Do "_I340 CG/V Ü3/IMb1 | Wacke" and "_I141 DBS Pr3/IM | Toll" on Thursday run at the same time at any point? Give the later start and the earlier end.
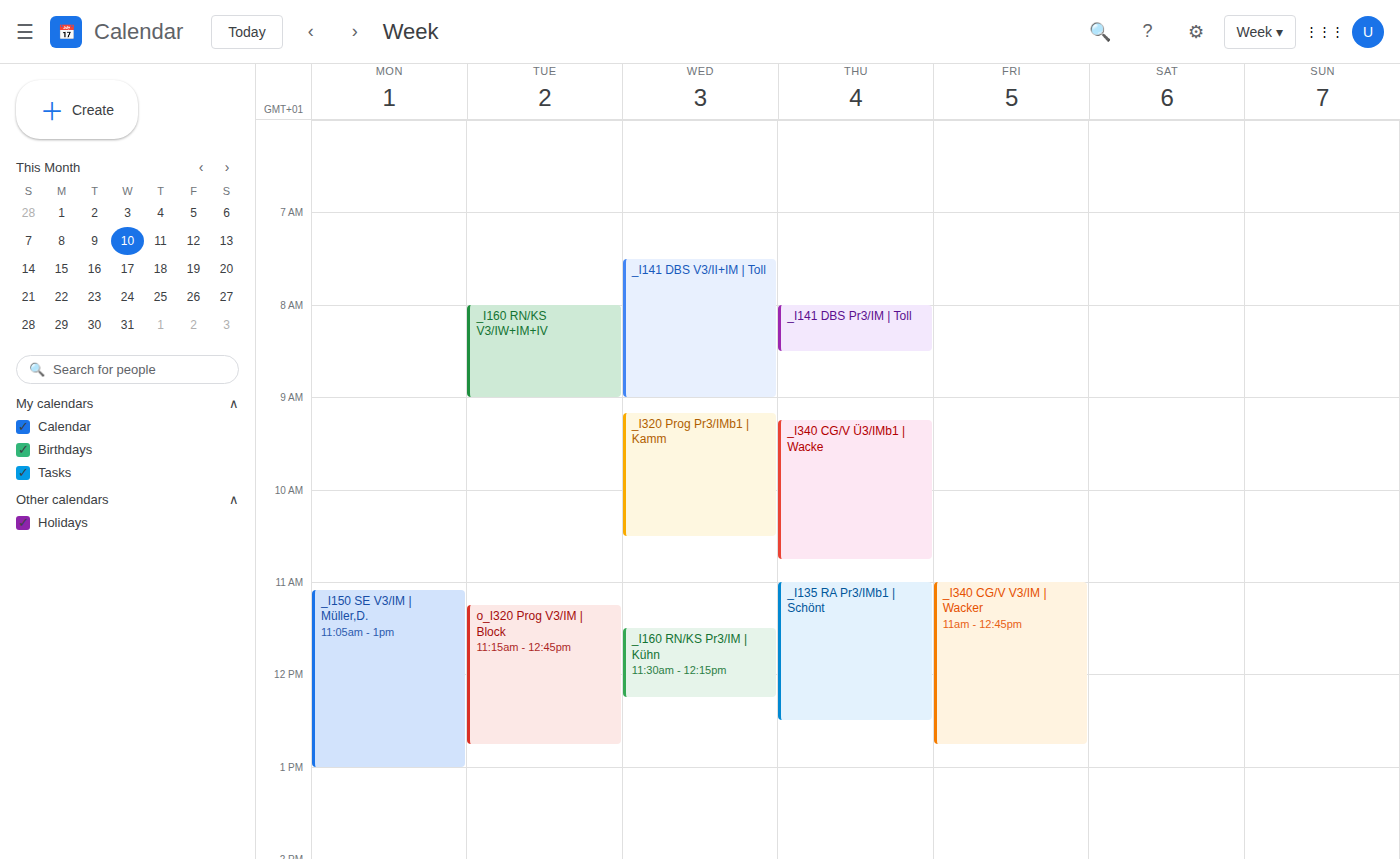
"_I141 DBS Pr3/IM | Toll" ends at 8:30 AM and "_I340 CG/V Ü3/IMb1 | Wacke" starts at 9:15 AM -- no overlap.